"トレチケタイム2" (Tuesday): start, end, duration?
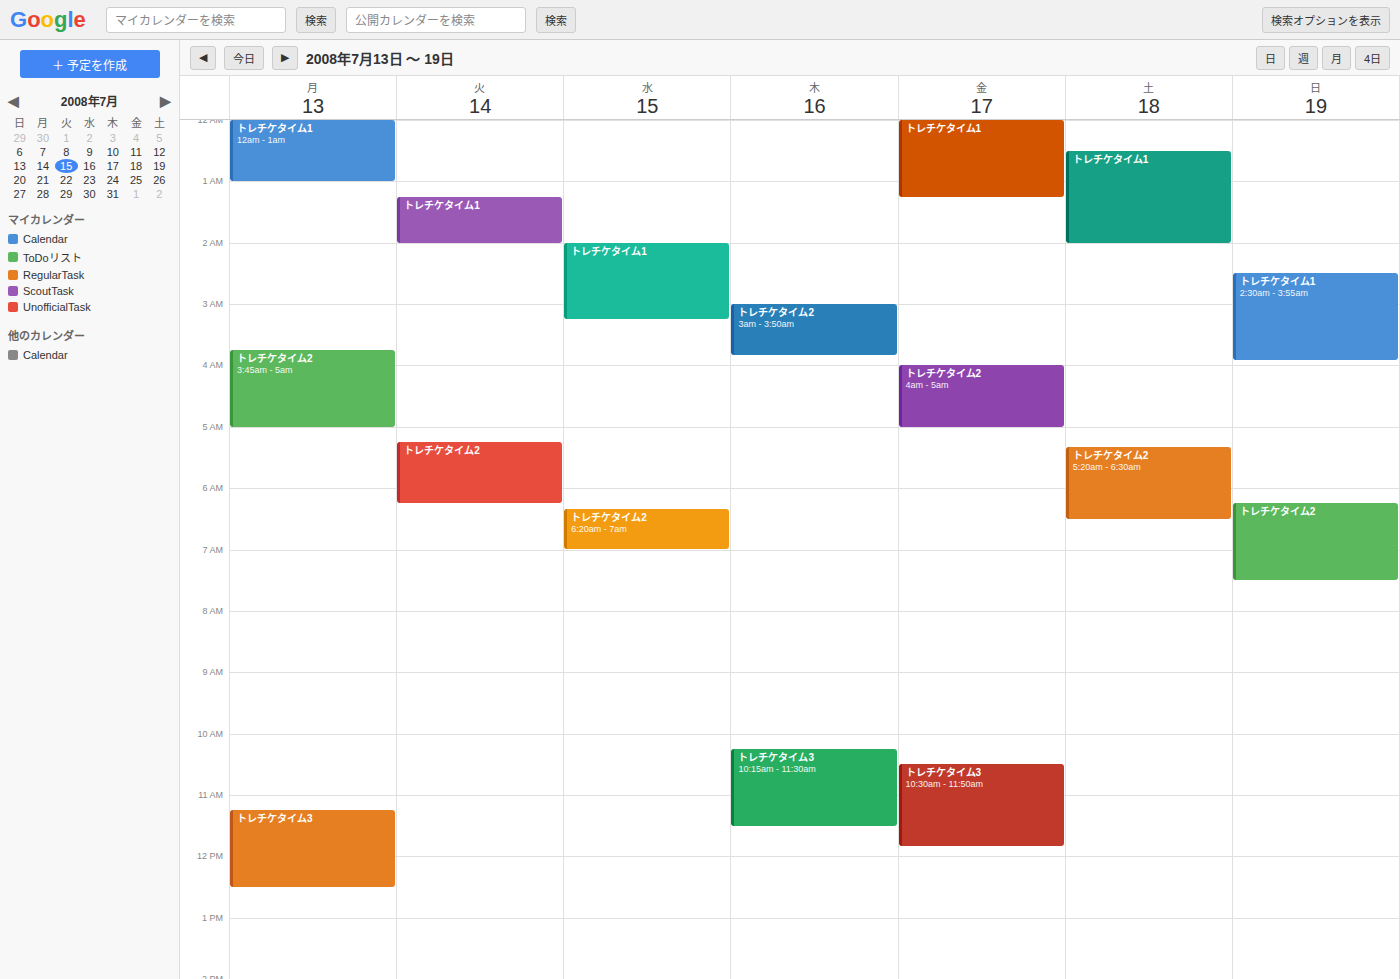
5:15 AM to 6:15 AM, 1 hour